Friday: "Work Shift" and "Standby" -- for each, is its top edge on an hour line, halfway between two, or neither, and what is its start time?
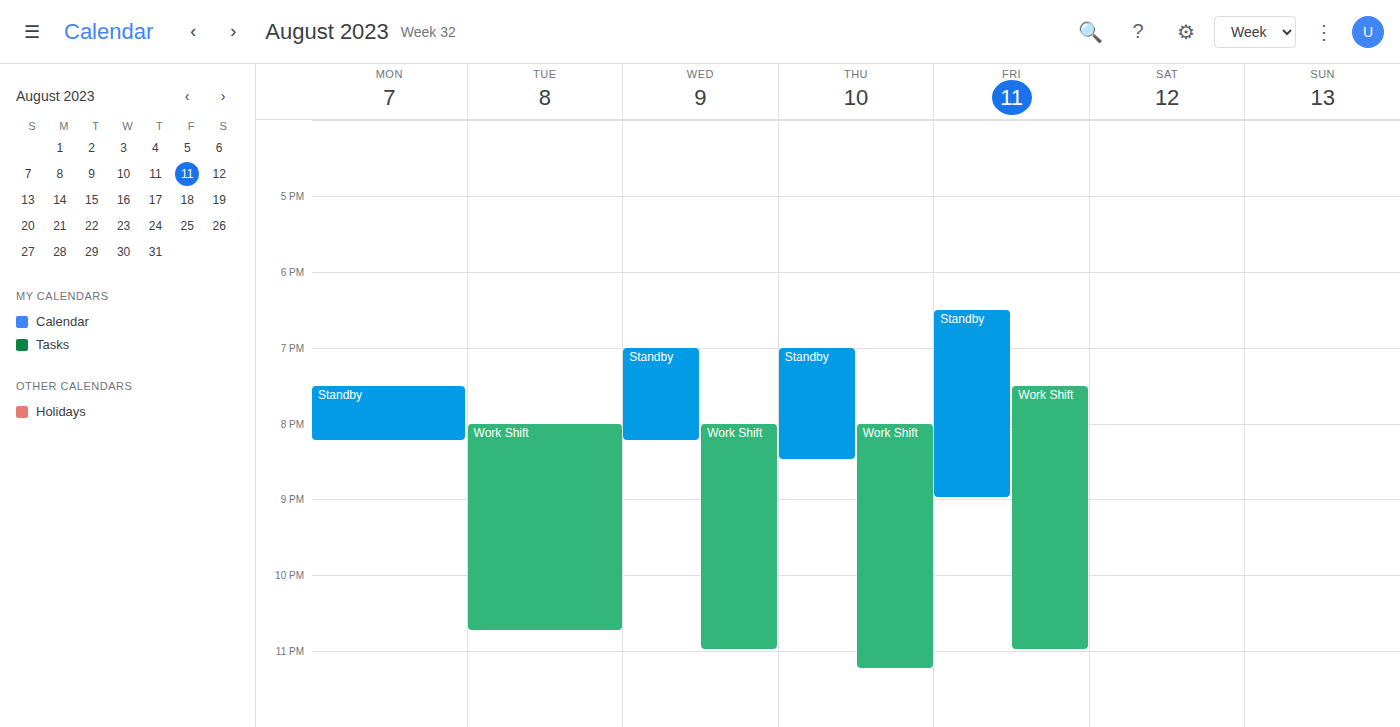
"Work Shift": 19:30, halfway between the 19:00 and 20:00 lines. "Standby": 18:30, halfway between the 18:00 and 19:00 lines.